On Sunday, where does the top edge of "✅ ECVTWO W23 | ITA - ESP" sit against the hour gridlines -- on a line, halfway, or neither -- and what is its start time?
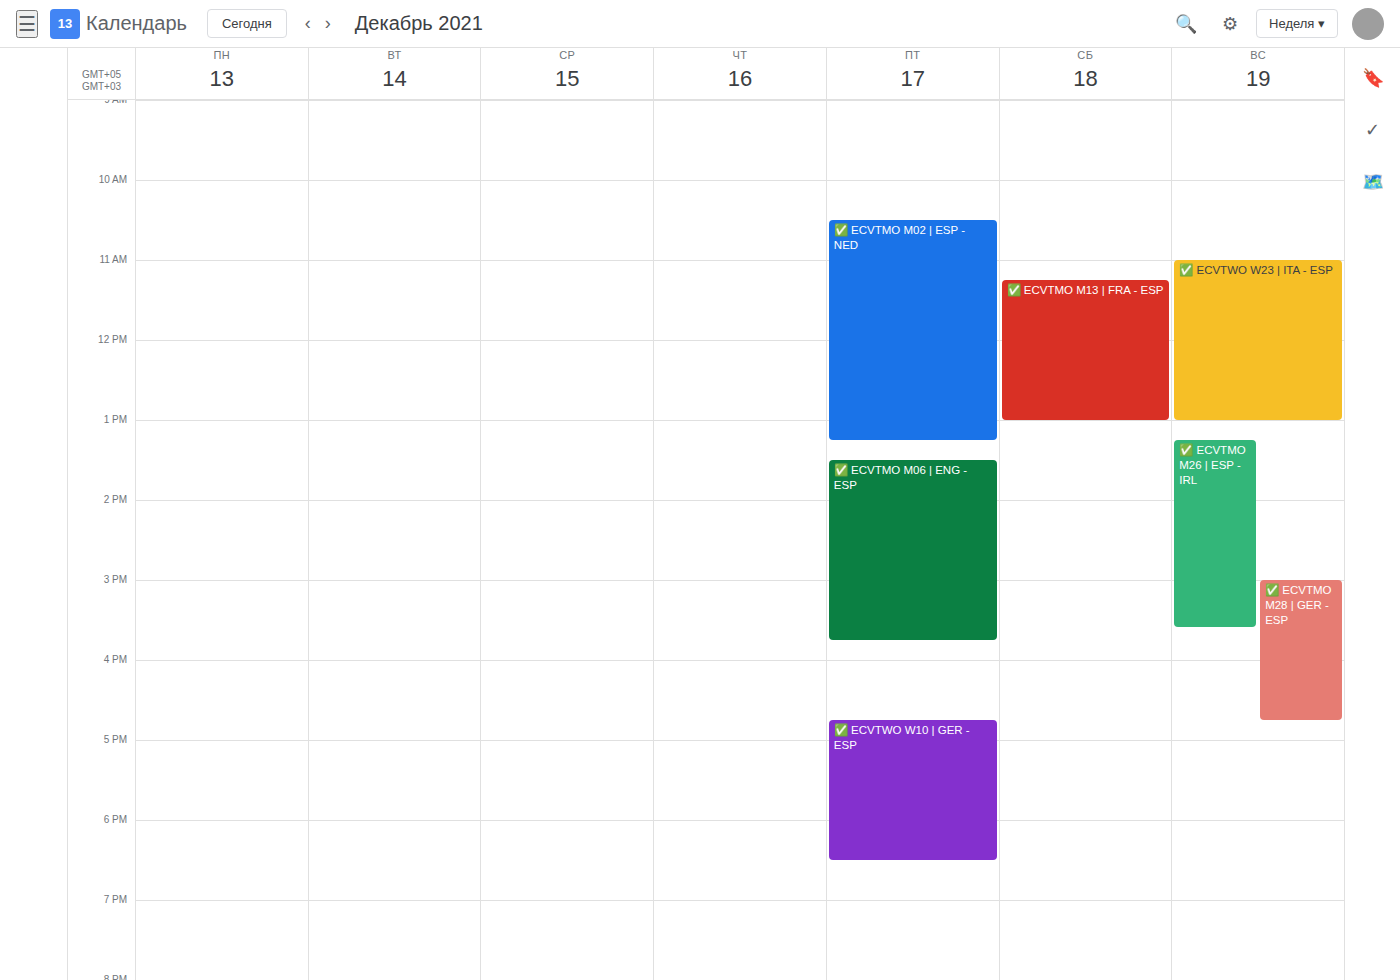
11:00 AM -- exactly on the 11 AM line.